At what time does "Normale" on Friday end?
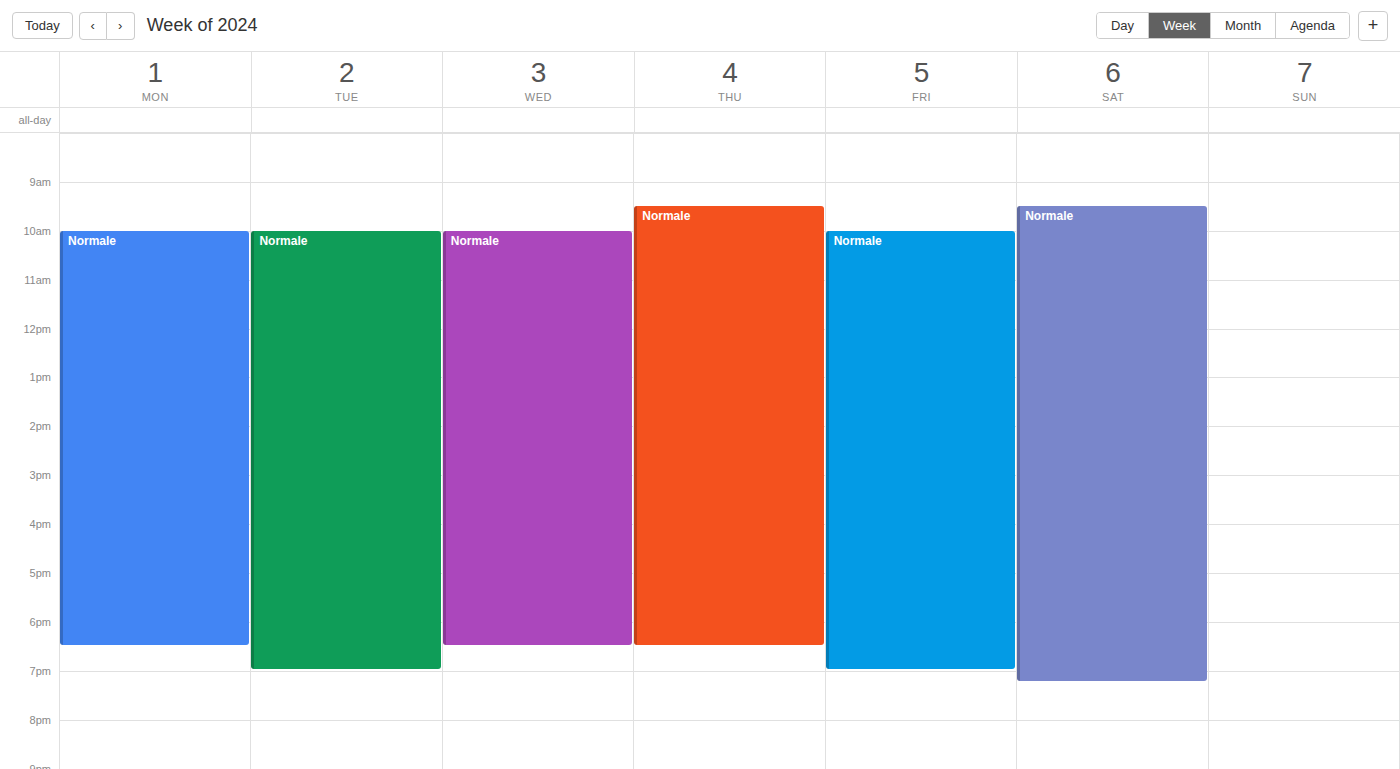
7:00 PM